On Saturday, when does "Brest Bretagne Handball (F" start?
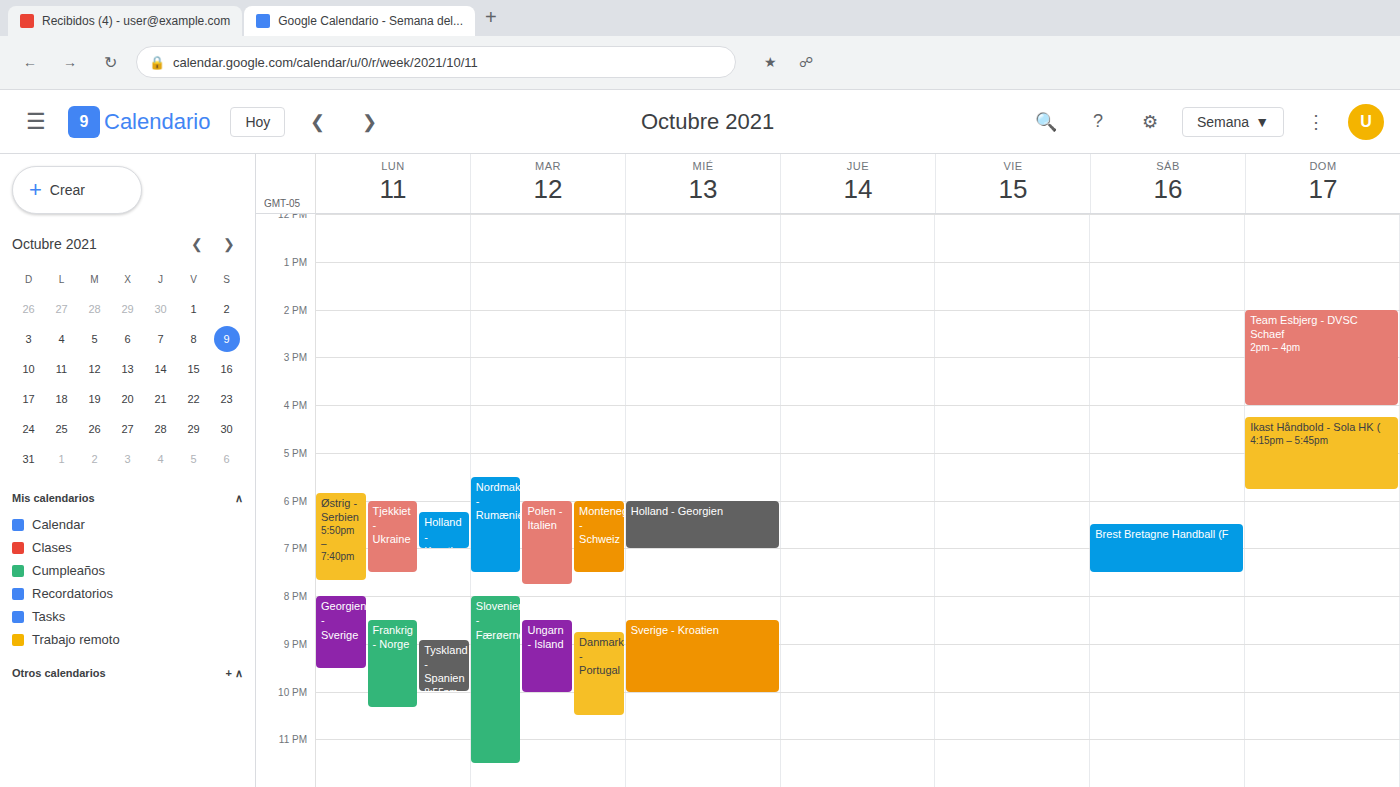
18:30